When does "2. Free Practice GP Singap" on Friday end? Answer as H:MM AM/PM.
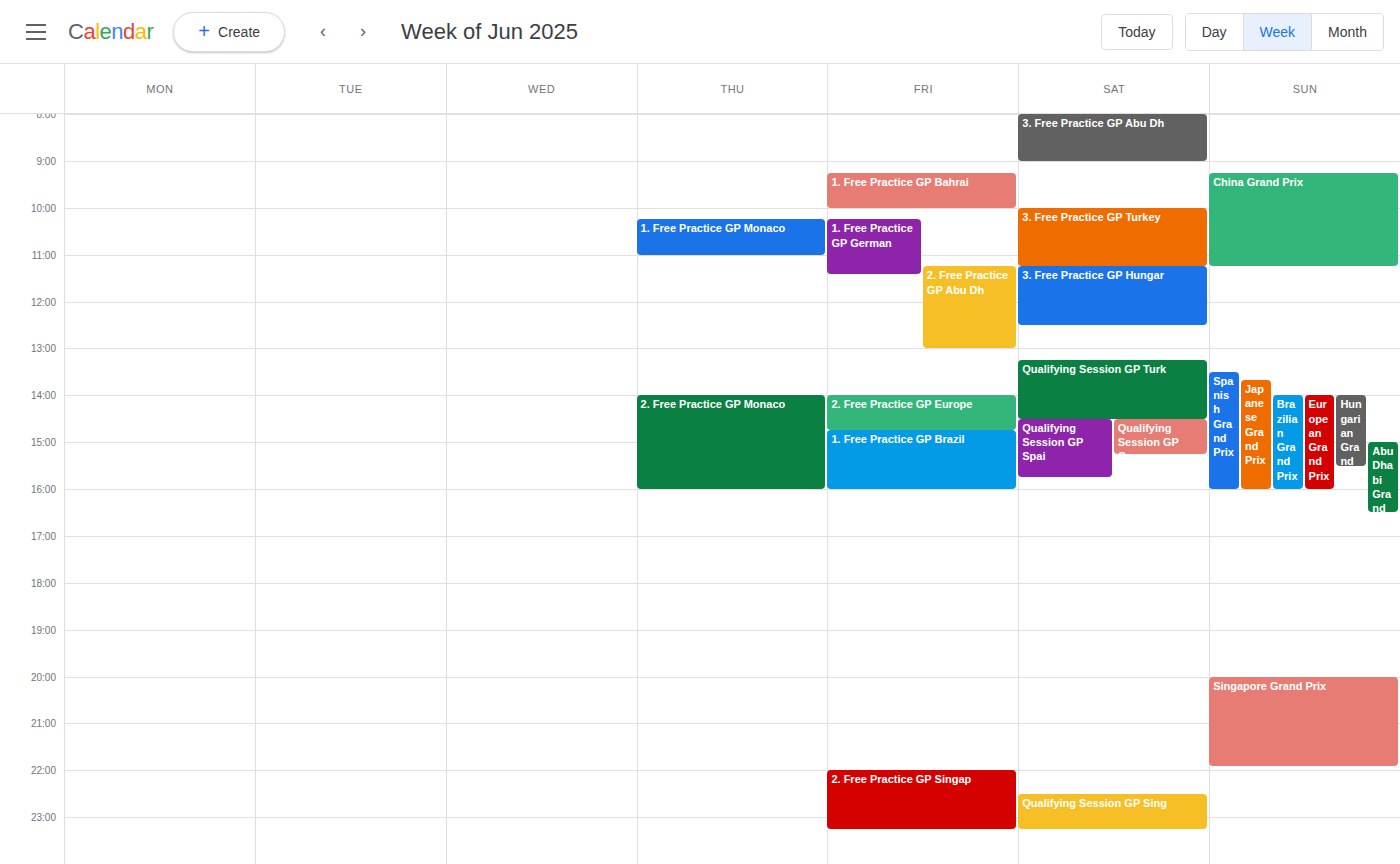
11:15 PM